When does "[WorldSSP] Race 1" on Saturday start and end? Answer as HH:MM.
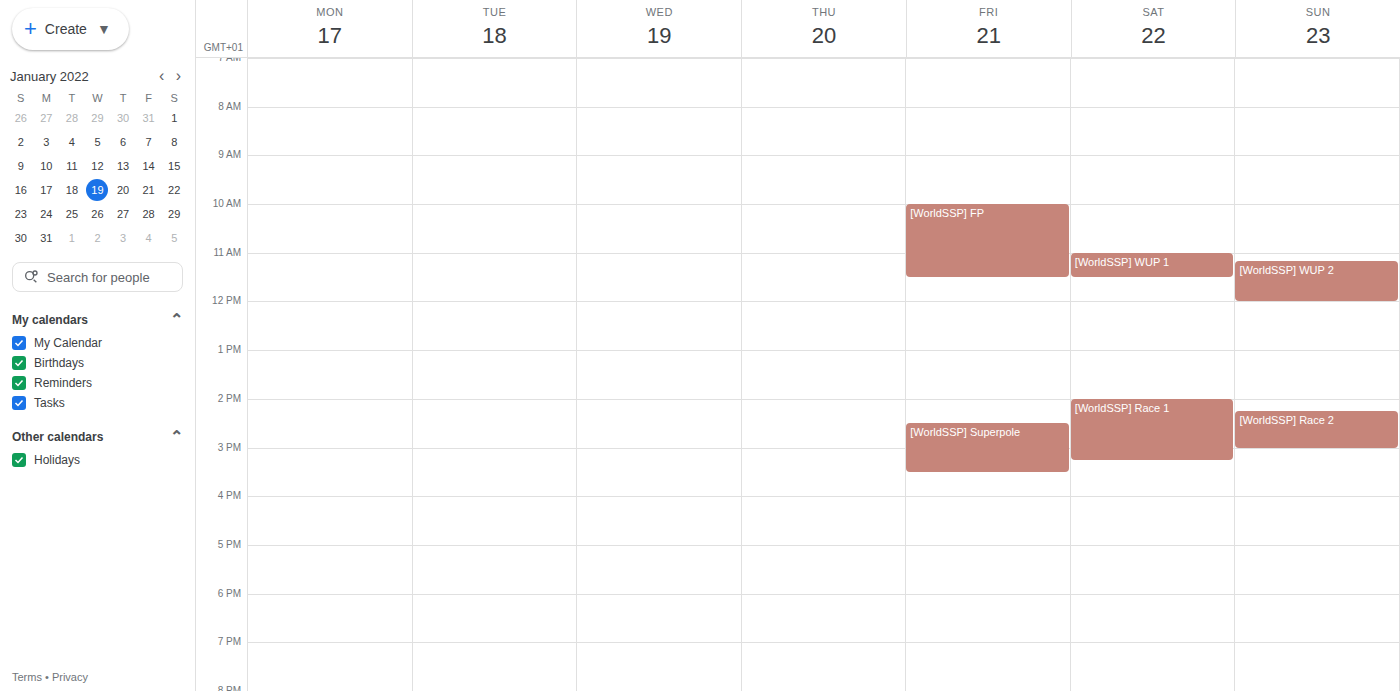
14:00 to 15:15